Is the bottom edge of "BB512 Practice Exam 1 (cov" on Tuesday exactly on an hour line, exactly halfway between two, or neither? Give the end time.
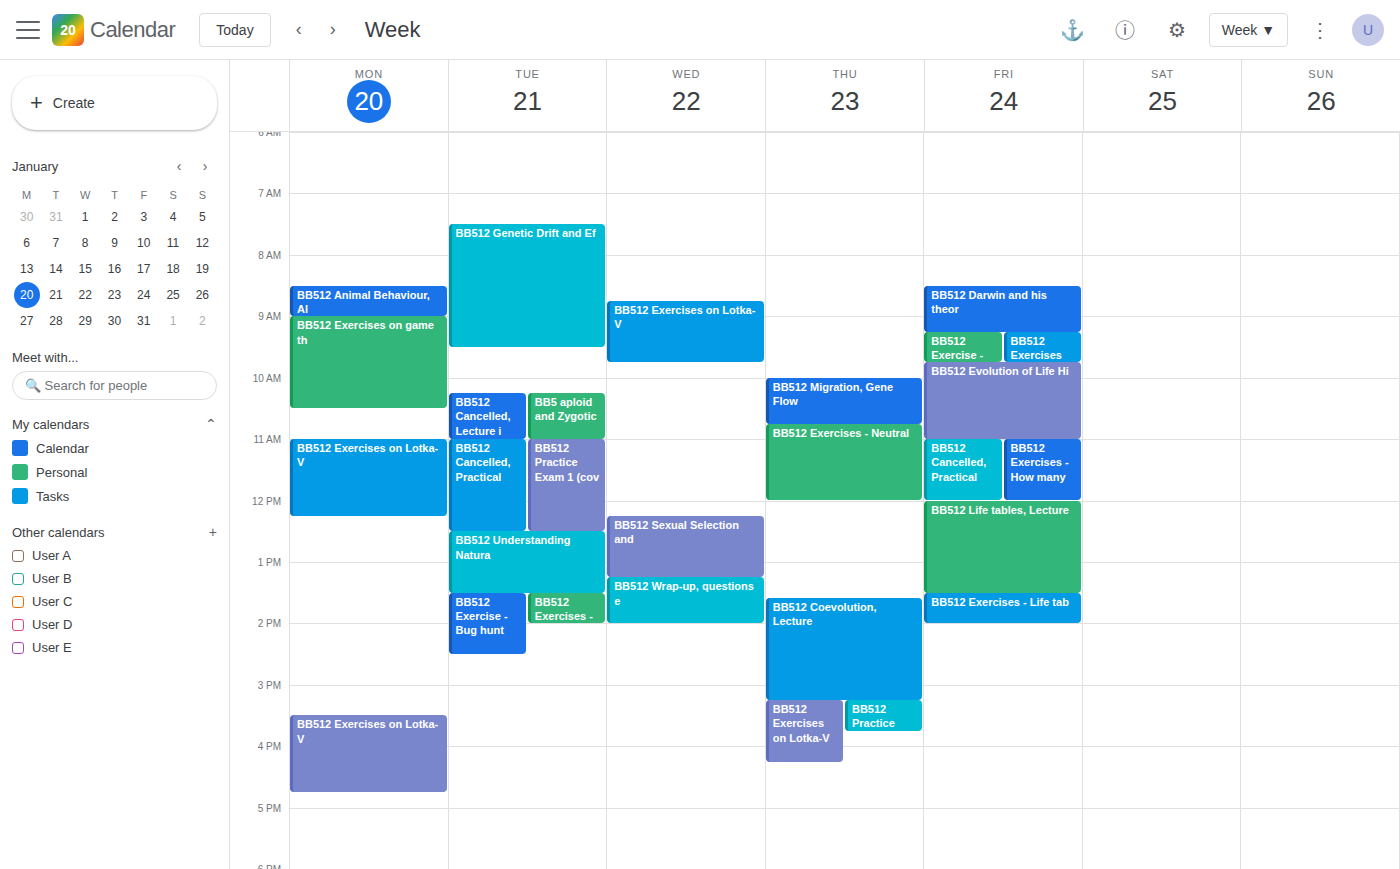
12:30 -- halfway between the 12:00 and 13:00 lines.